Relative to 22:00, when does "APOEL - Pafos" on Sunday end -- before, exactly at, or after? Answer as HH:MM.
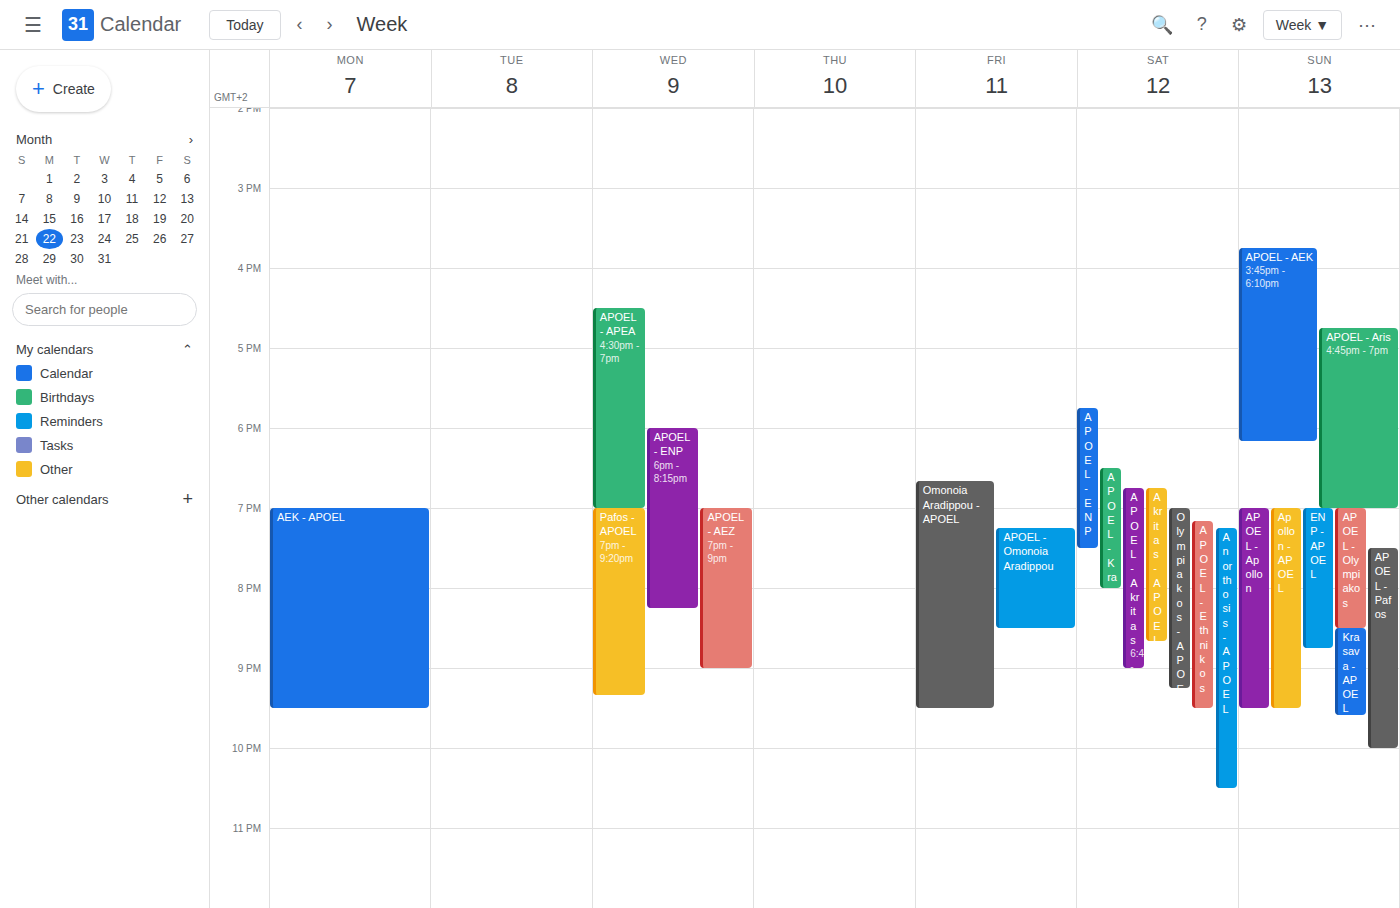
22:00 -- exactly at 22:00, on the 22:00 line.